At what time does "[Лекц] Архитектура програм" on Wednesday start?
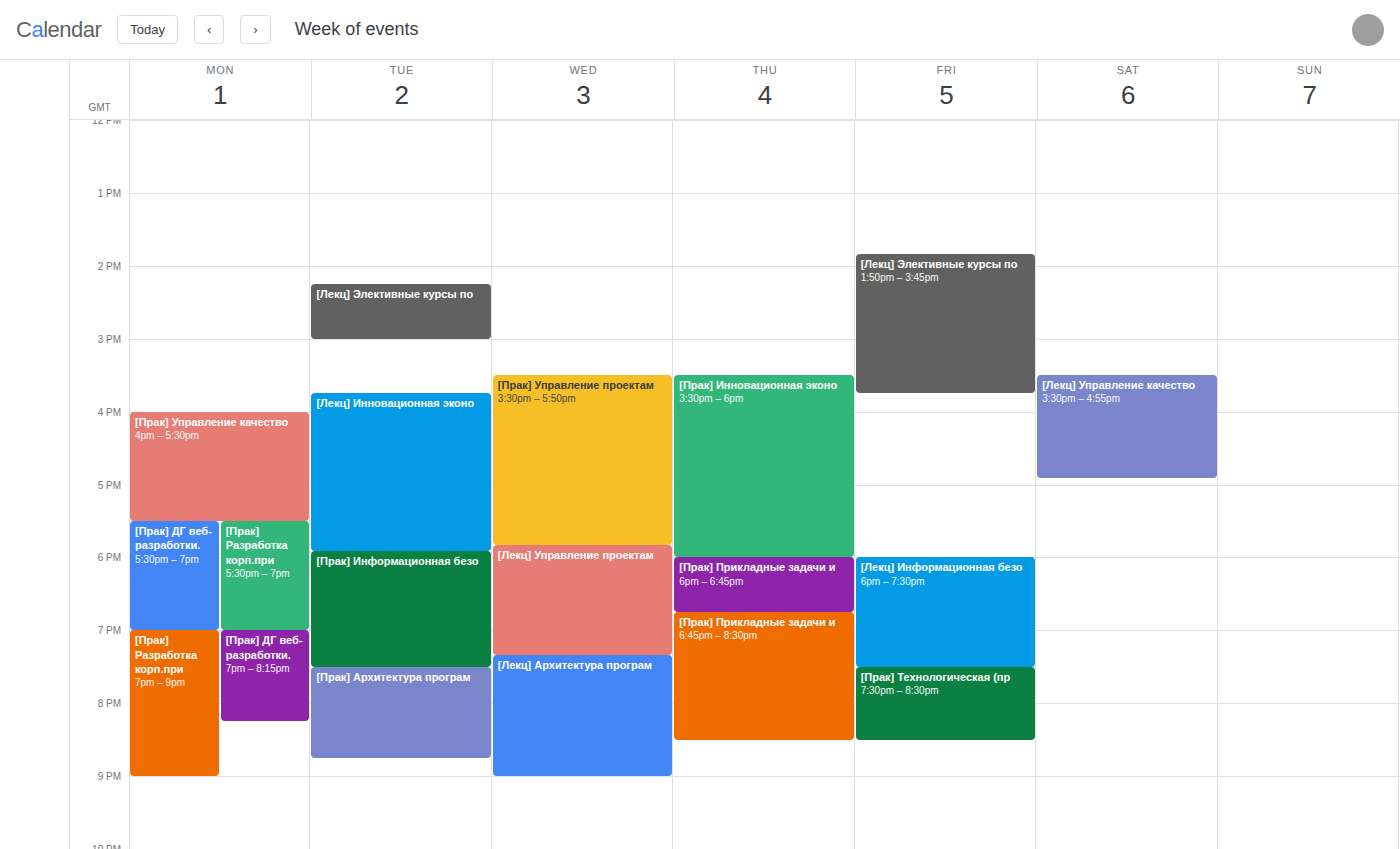
7:20 PM